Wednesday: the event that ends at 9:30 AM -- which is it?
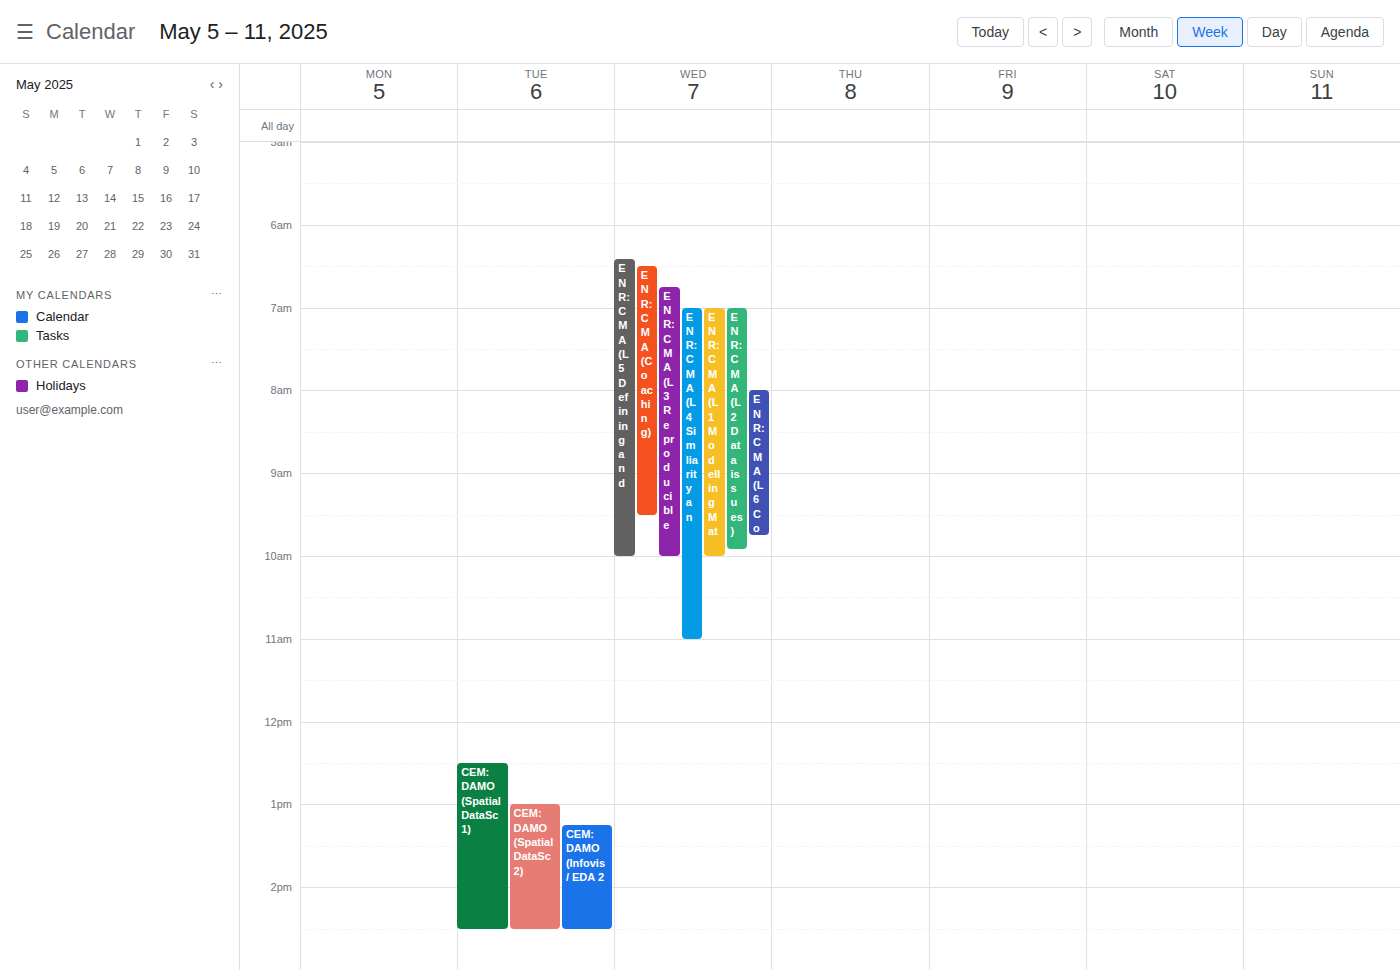
"ENR: CMA (Coaching)"